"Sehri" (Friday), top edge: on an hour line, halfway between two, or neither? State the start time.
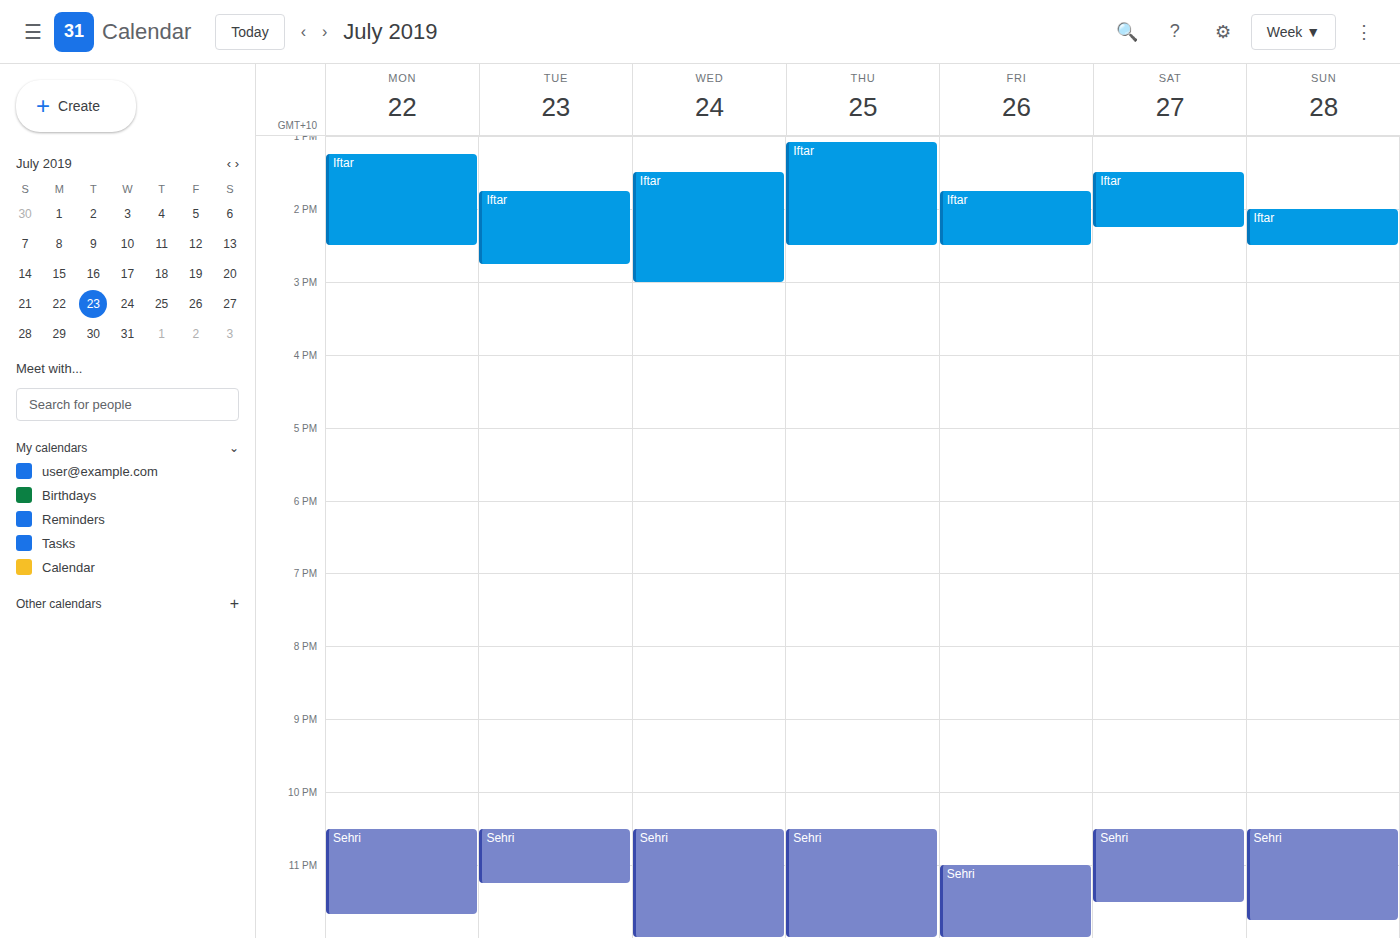
11:00 PM -- exactly on the 11 PM line.